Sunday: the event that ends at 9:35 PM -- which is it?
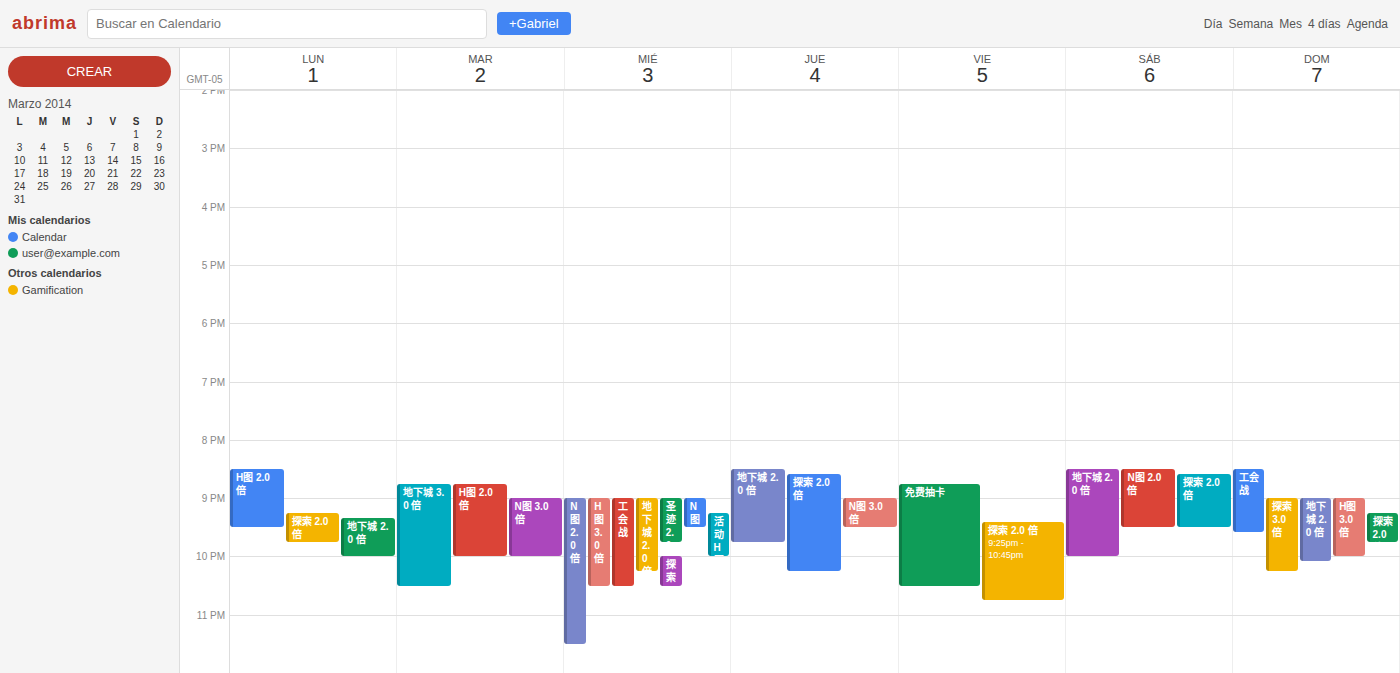
"工会战"